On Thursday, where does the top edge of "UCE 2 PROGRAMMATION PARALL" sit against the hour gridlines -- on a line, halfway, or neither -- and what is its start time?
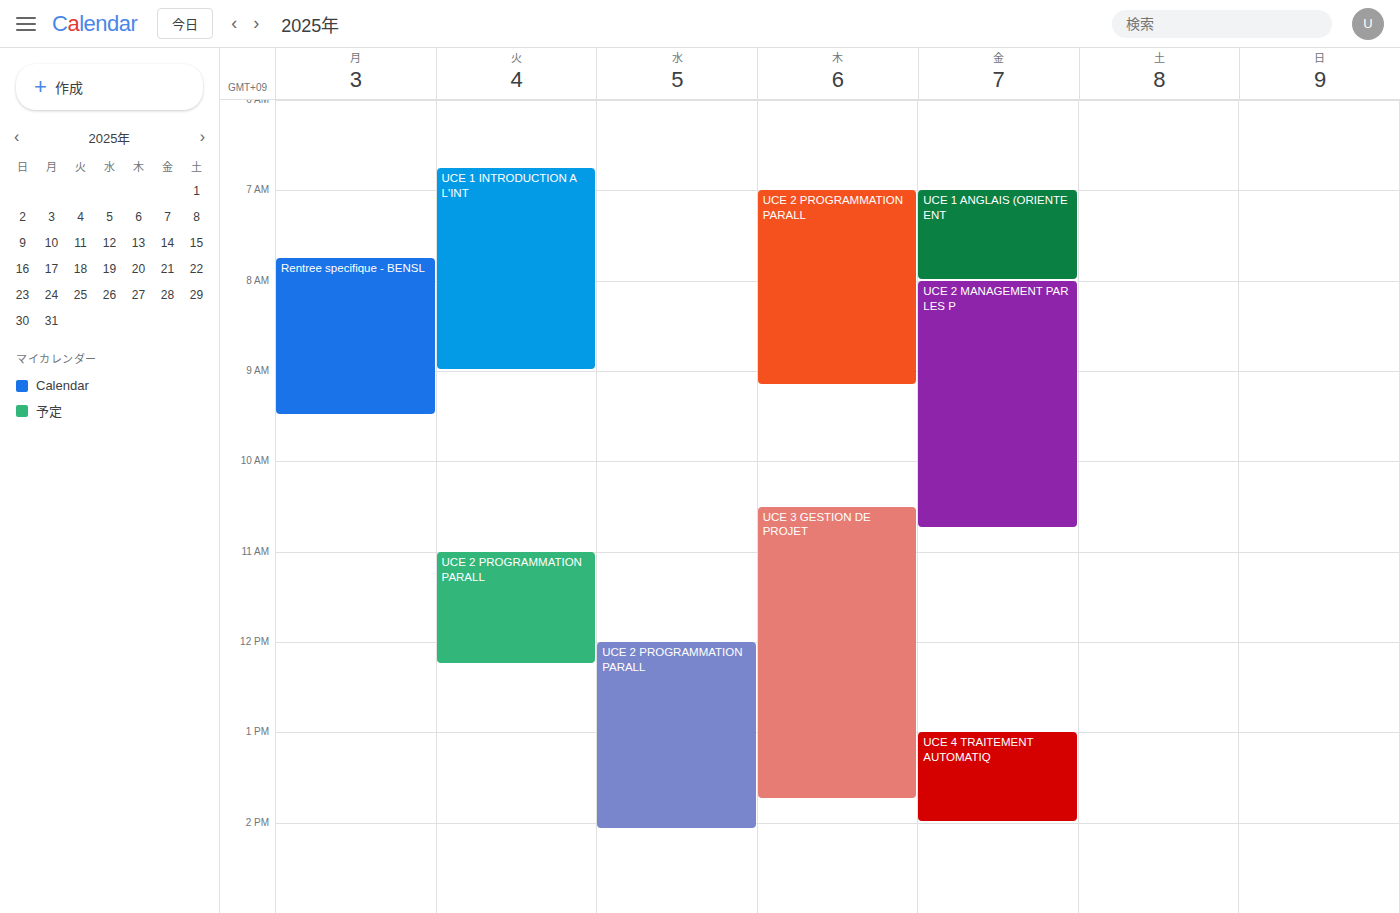
7:00 AM -- exactly on the 7 AM line.